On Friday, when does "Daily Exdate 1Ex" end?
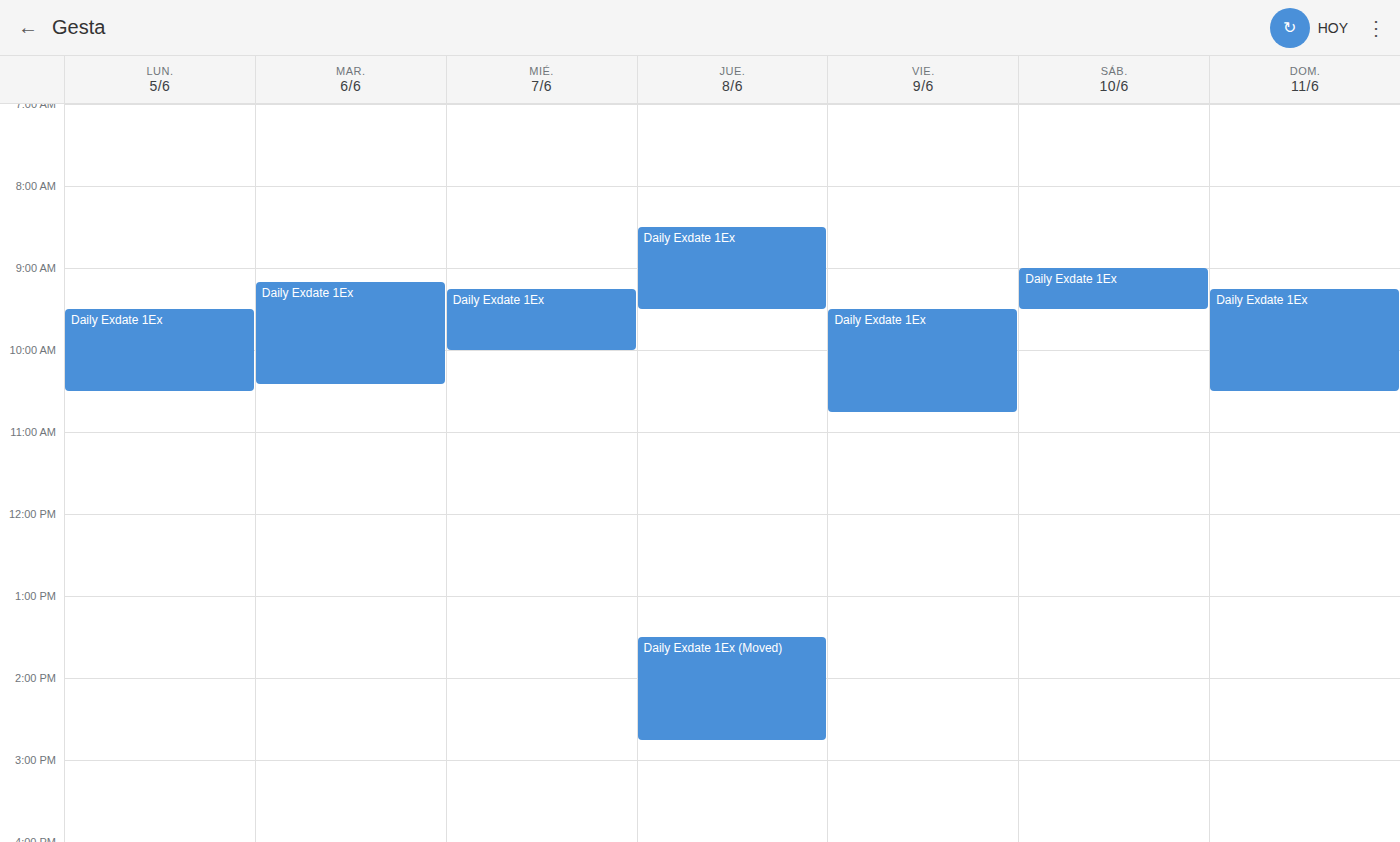
10:45